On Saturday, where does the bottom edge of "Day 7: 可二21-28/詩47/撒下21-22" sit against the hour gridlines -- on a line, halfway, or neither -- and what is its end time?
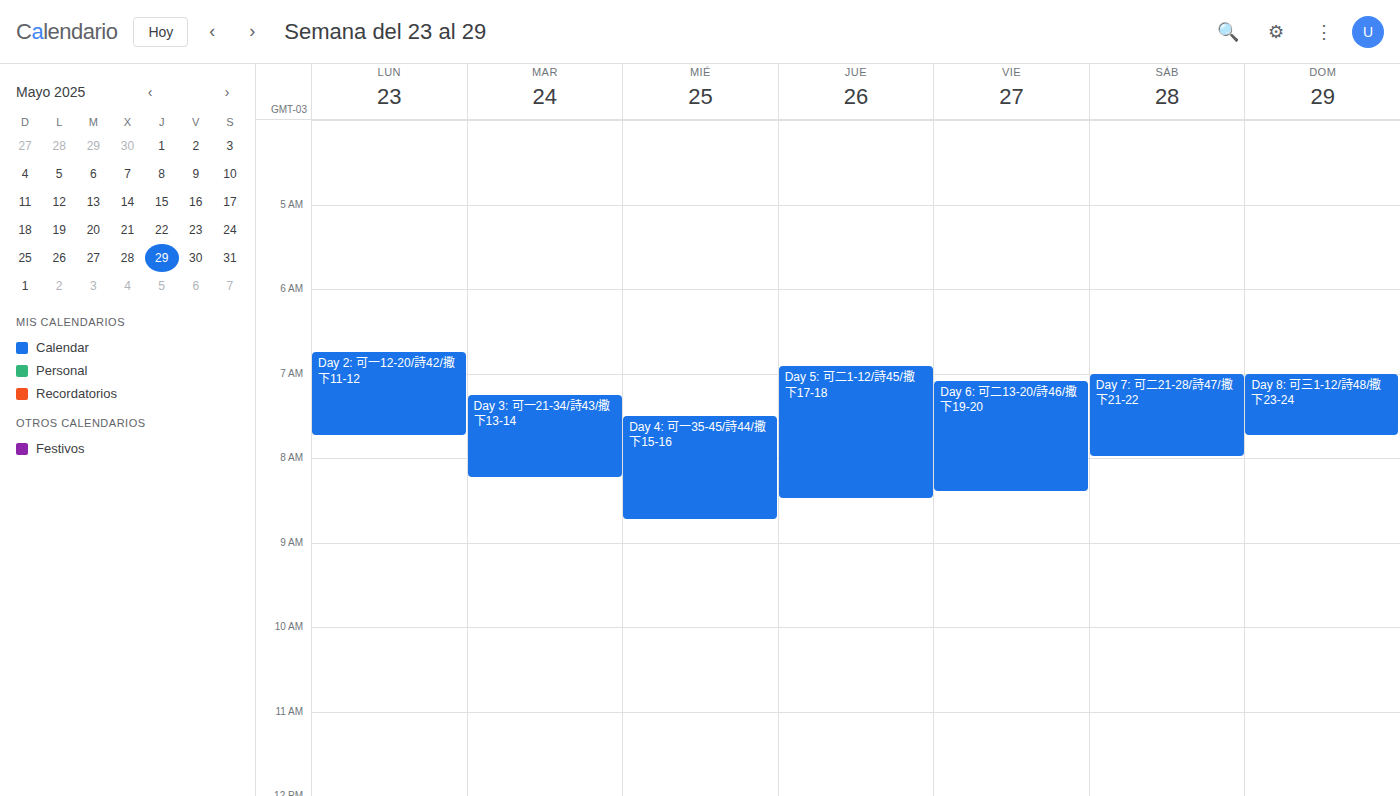
08:00 -- exactly on the 08:00 line.